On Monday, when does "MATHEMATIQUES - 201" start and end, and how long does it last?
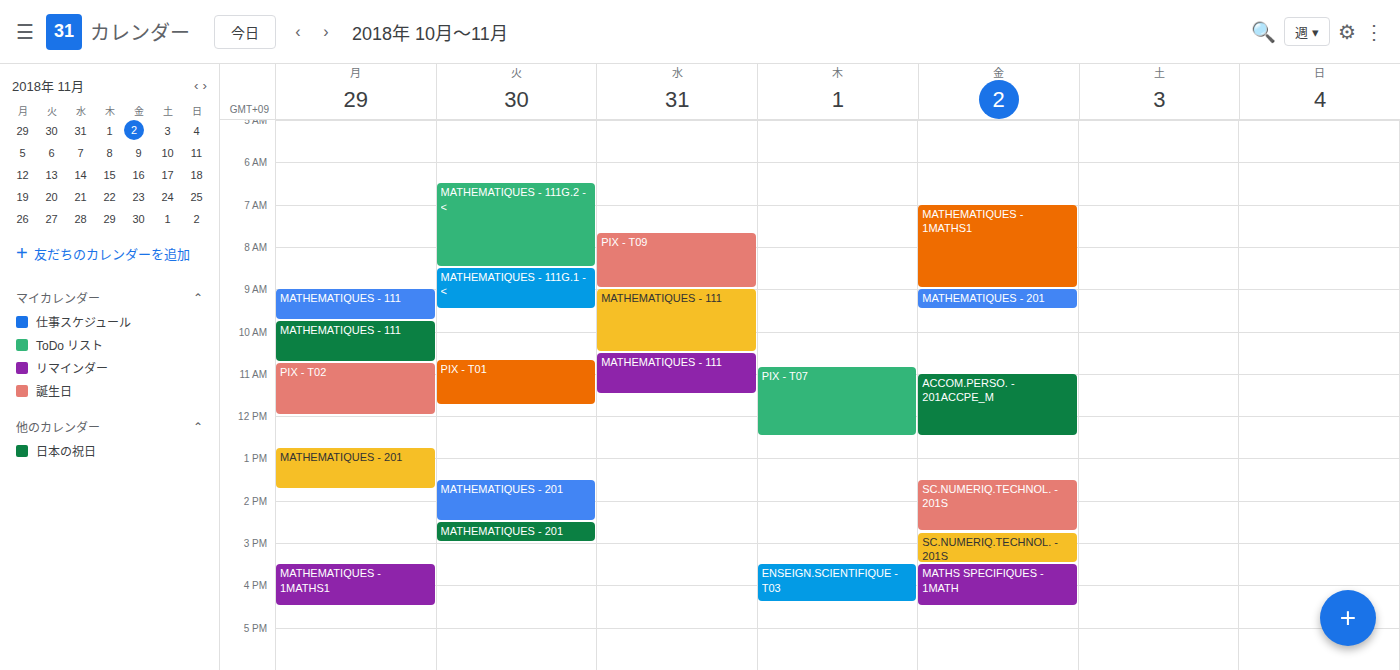
12:45 PM to 1:45 PM, 1 hour